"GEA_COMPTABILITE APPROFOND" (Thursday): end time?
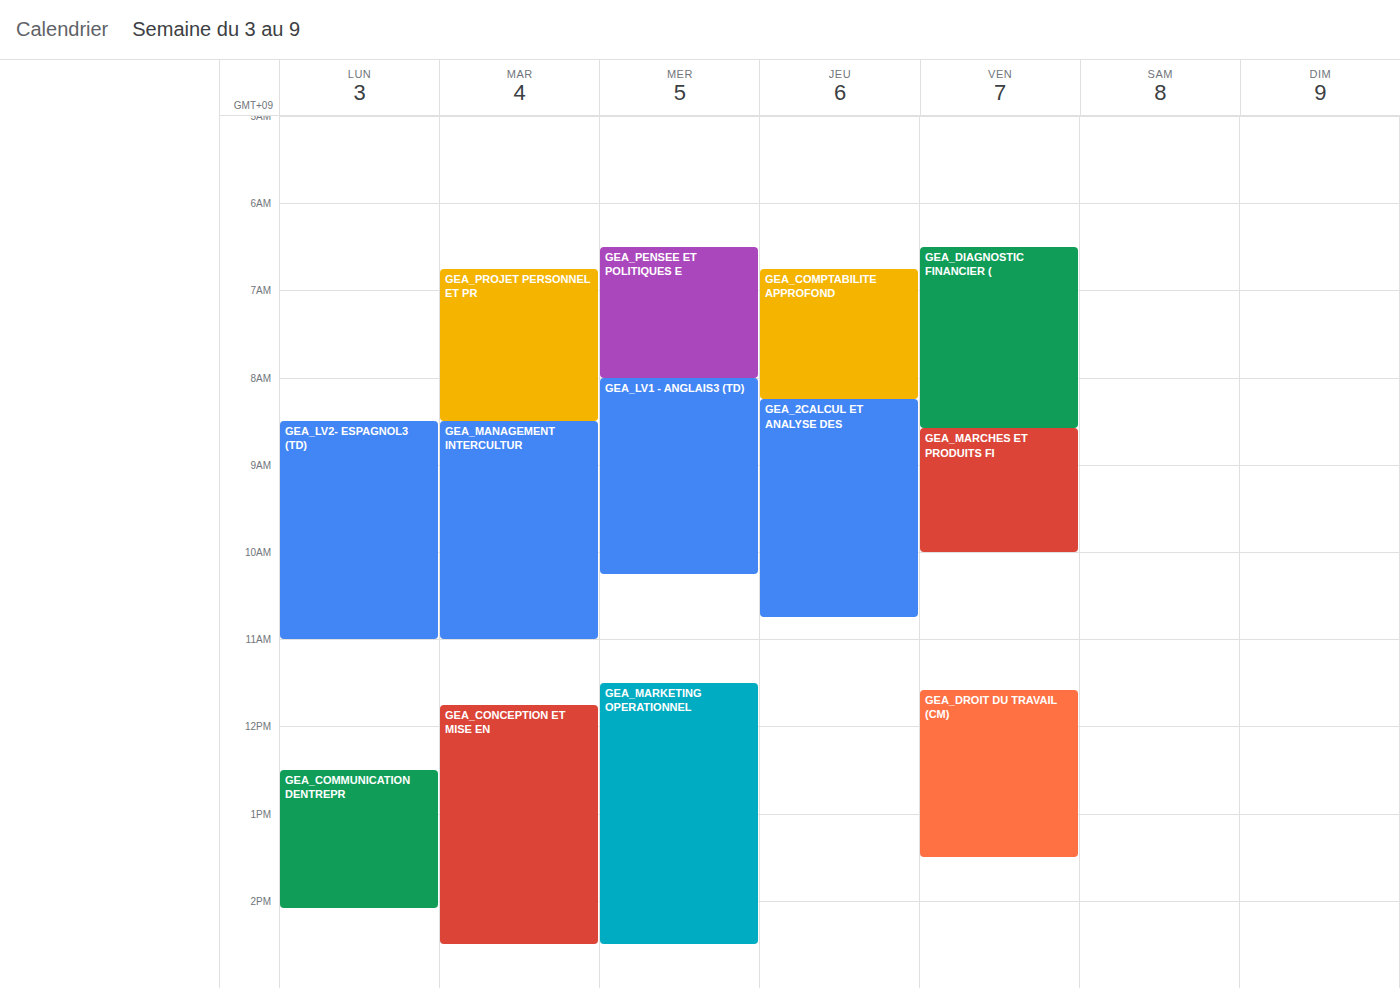
8:15 AM